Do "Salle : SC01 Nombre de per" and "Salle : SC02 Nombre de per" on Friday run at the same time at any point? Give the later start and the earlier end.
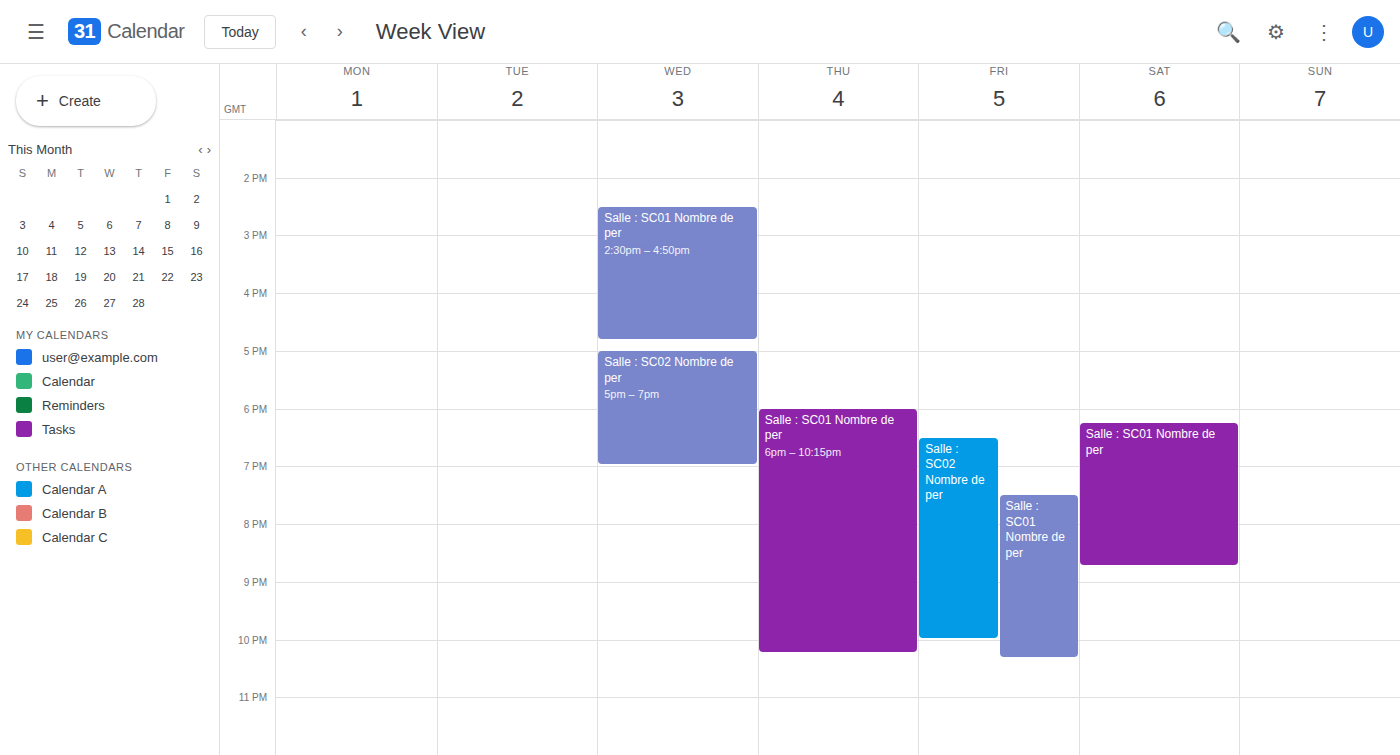
"Salle : SC01 Nombre de per" starts at 7:30 PM, before "Salle : SC02 Nombre de per" ends at 10:00 PM -- they overlap.